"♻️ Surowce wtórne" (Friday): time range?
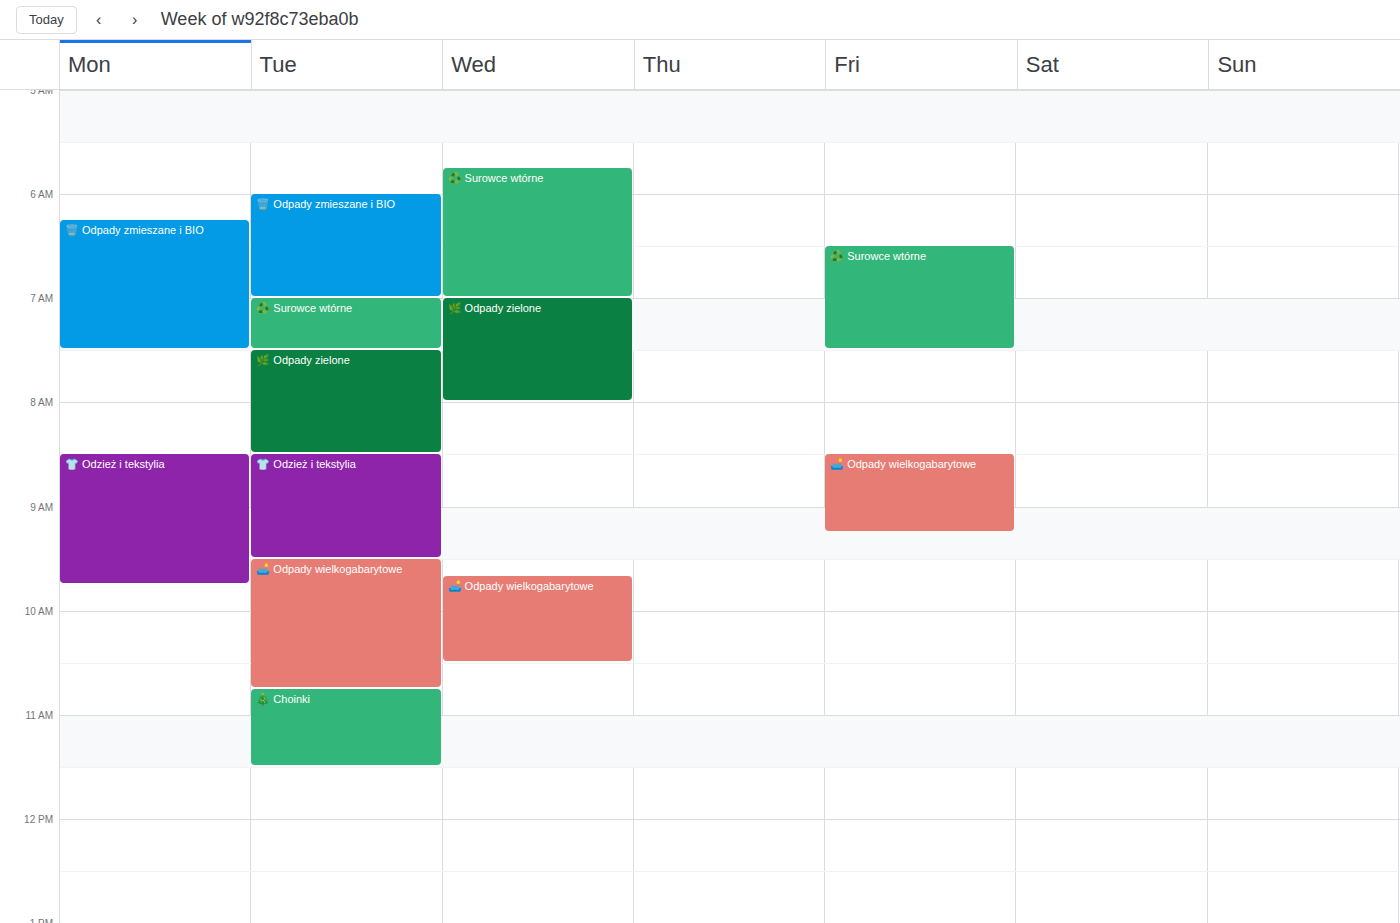
6:30 AM to 7:30 AM